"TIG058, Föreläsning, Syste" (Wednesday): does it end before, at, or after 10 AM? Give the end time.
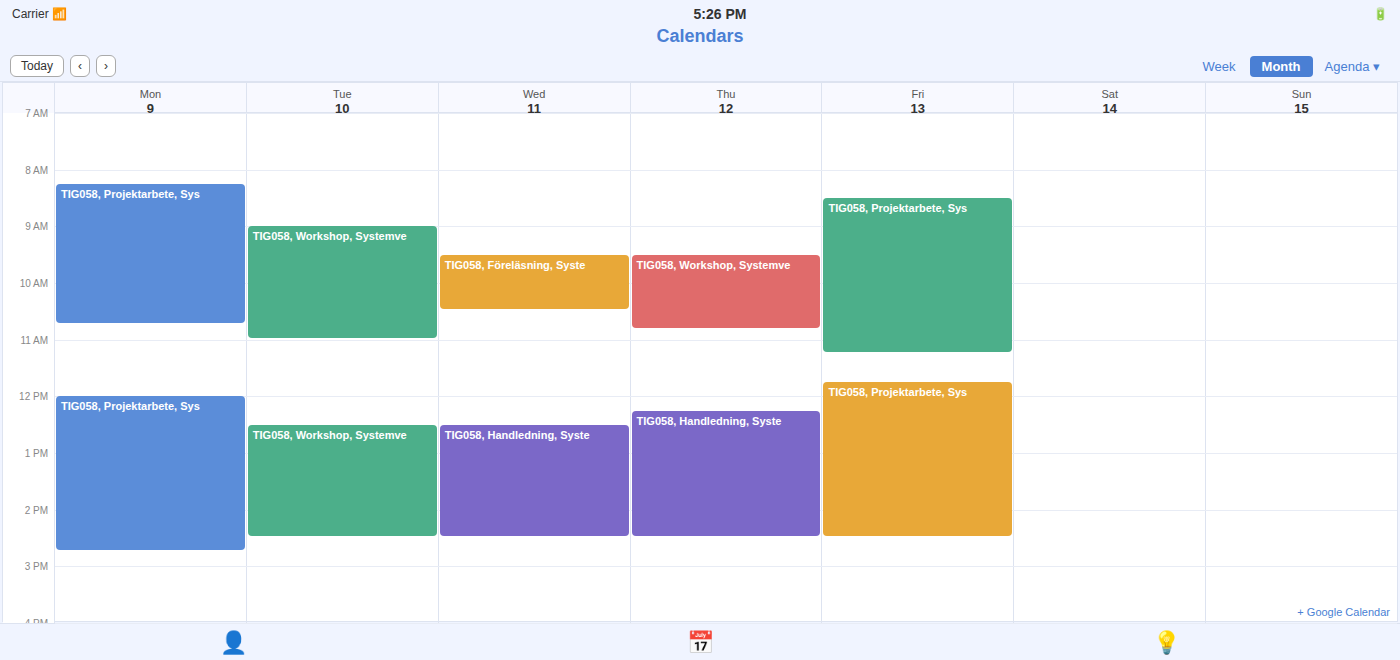
10:30 AM -- after 10 AM, 30 minutes below the 10 AM line.